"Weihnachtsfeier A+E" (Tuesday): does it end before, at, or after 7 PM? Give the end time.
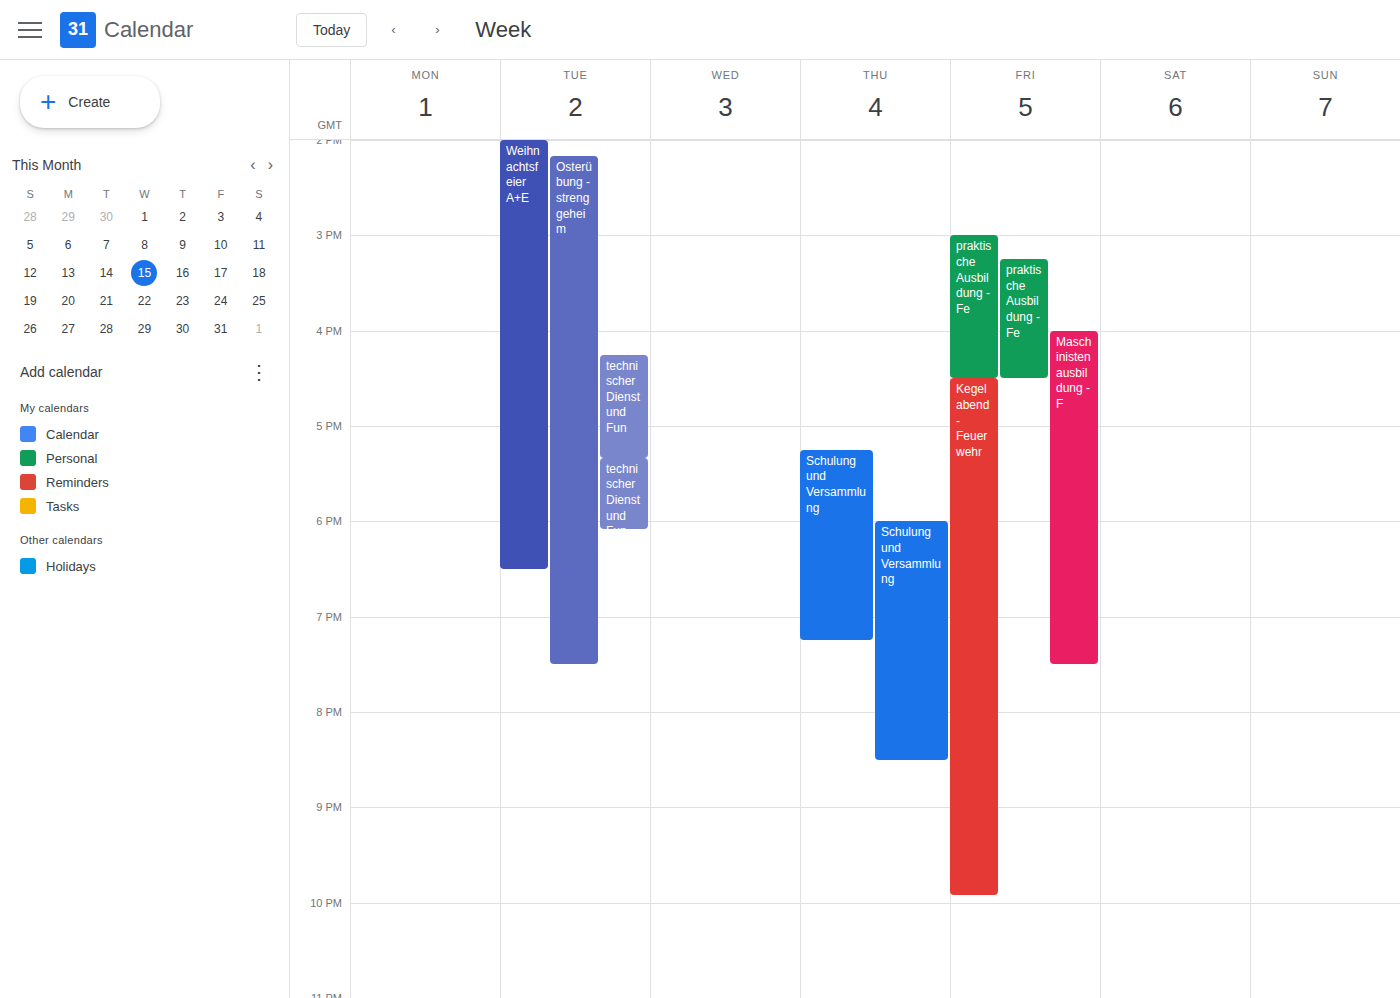
6:30 PM -- before 7 PM, 30 minutes above the 7 PM line.